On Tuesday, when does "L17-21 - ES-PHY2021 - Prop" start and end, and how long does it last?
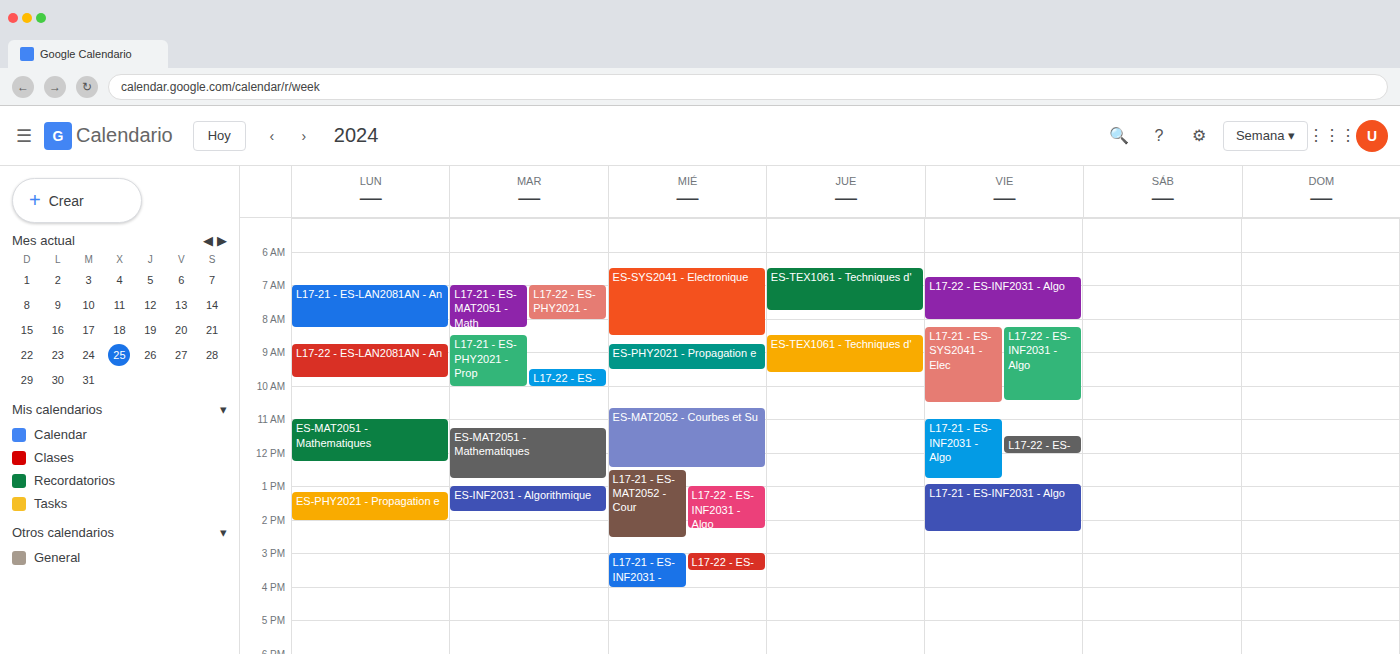
08:30 to 10:00, 1 hour 30 minutes